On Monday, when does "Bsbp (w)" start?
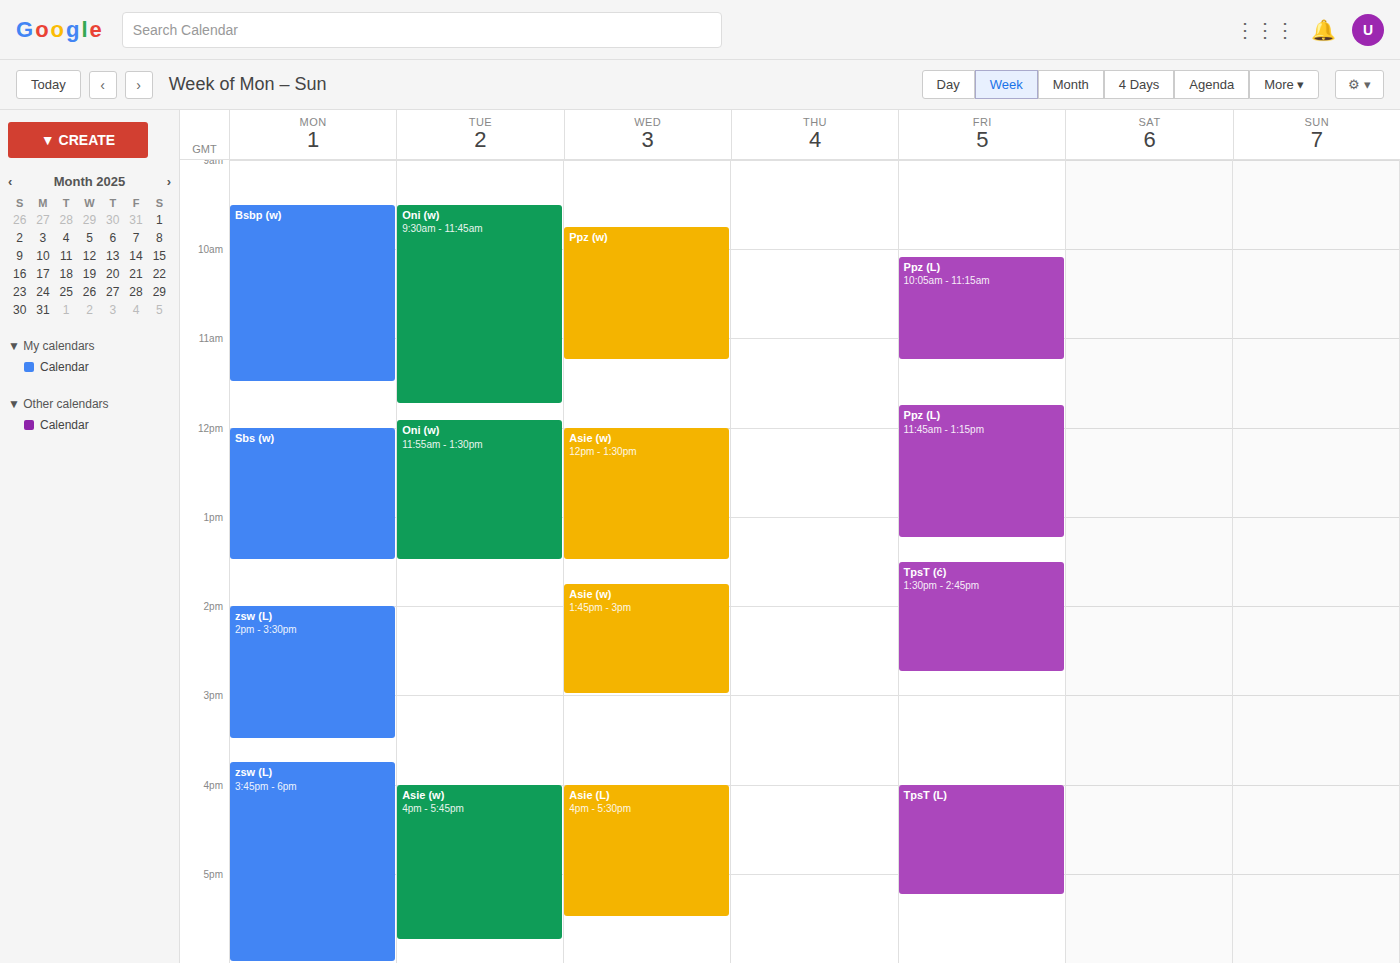
9:30 AM